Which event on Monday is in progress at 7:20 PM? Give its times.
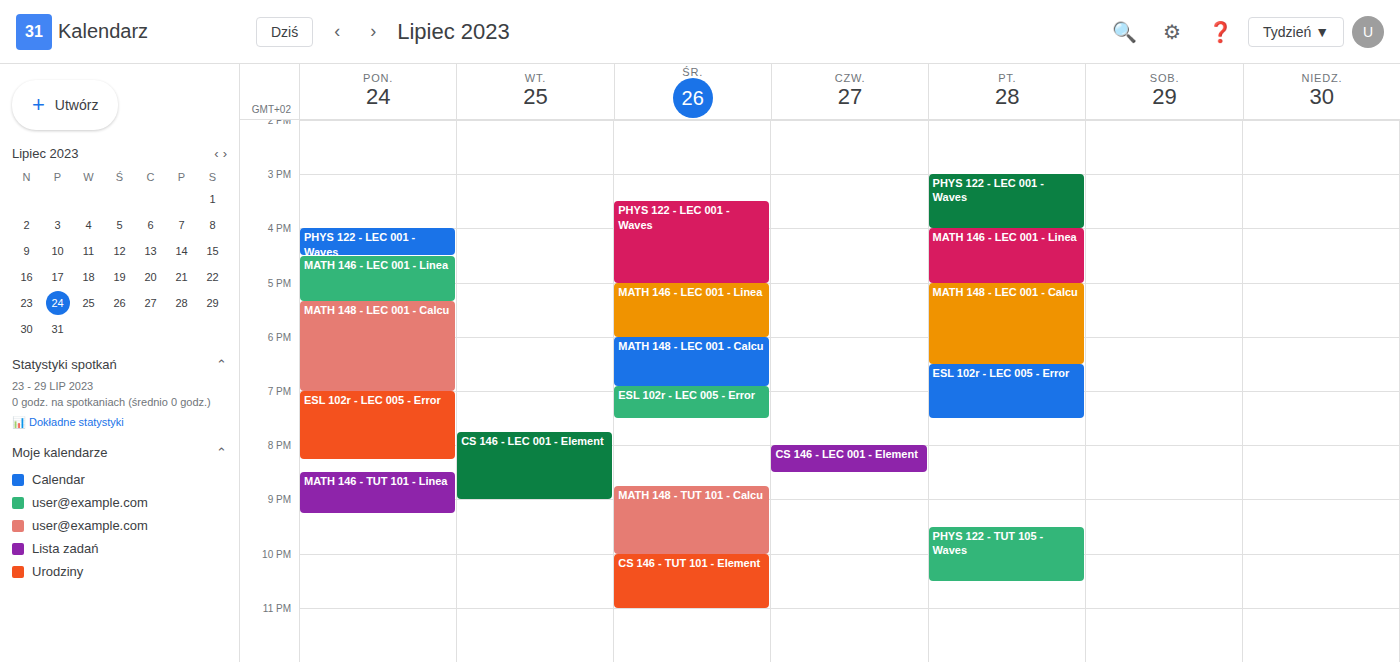
"ESL 102r - LEC 005 - Error", 7:00 PM to 8:15 PM